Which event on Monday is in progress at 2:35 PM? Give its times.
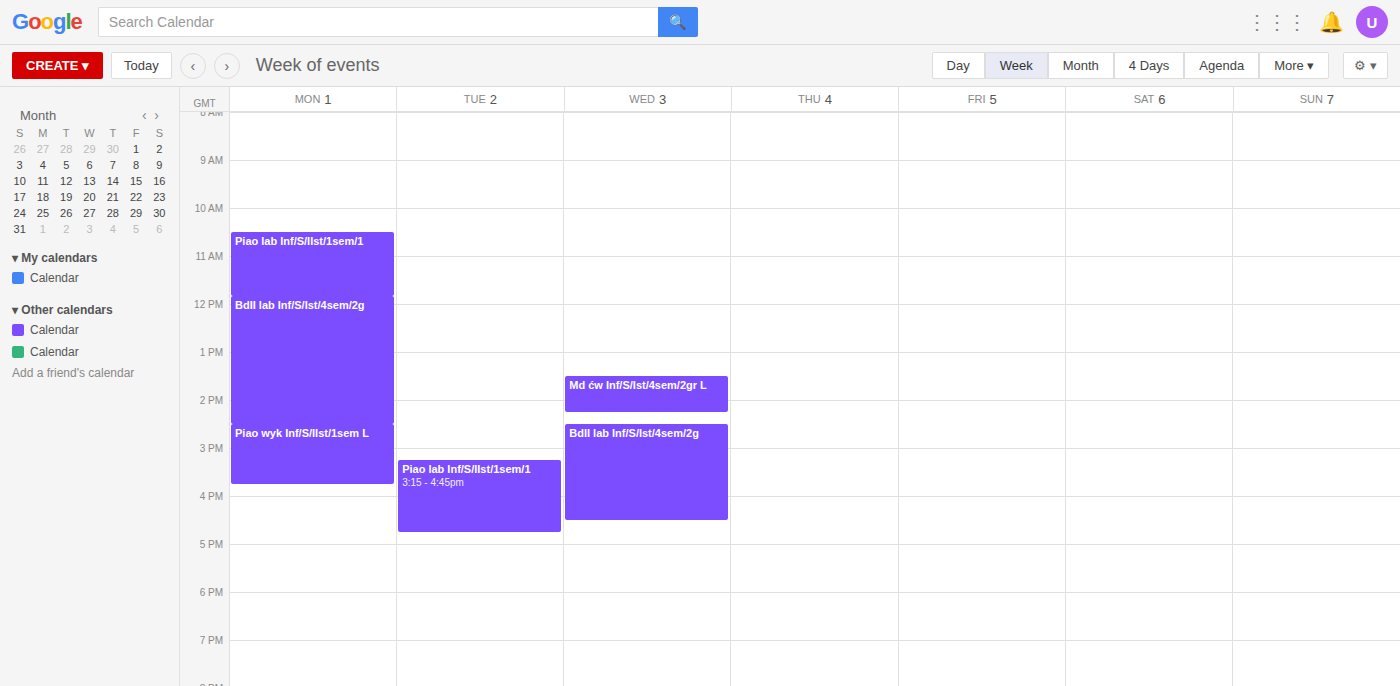
"Piao wyk Inf/S/IIst/1sem L", 2:30 PM to 3:45 PM